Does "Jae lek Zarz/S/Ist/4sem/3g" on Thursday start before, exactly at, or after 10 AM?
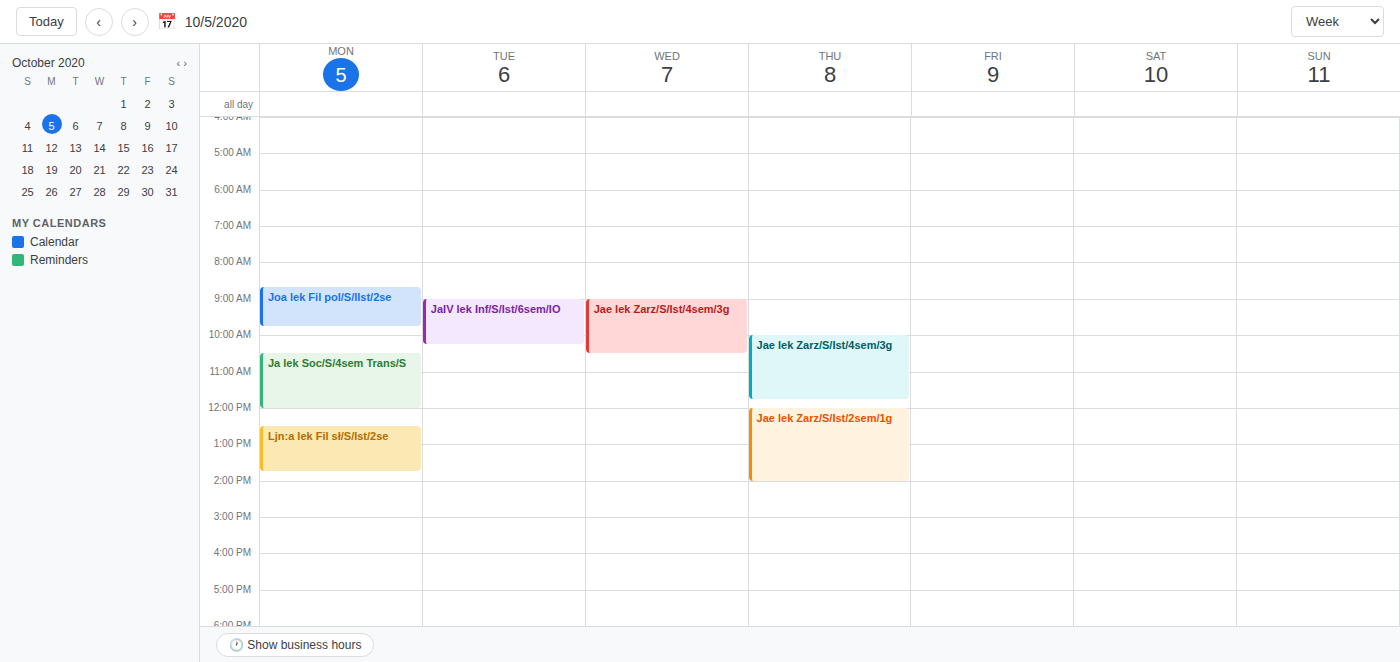
10:00 AM -- exactly at 10 AM, on the 10 AM line.